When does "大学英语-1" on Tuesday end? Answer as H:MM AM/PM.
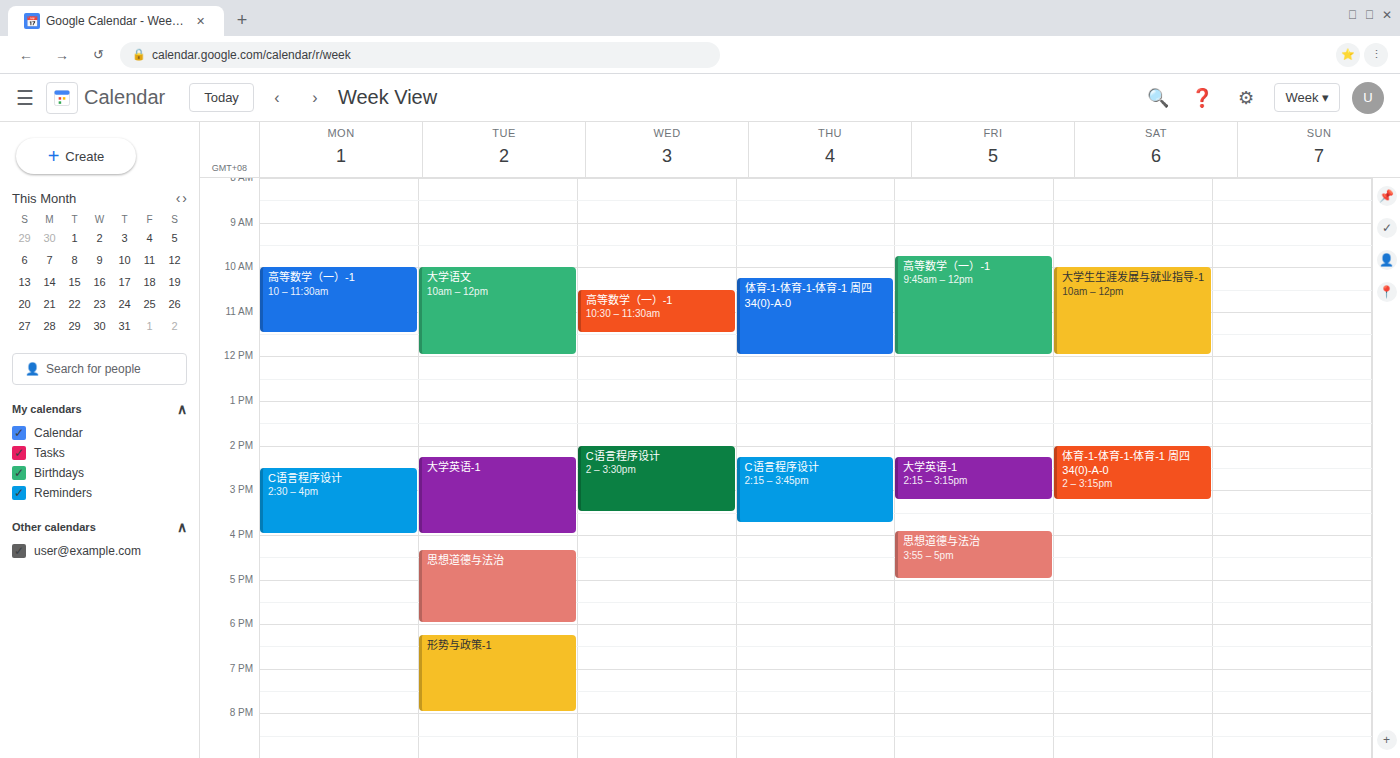
4:00 PM